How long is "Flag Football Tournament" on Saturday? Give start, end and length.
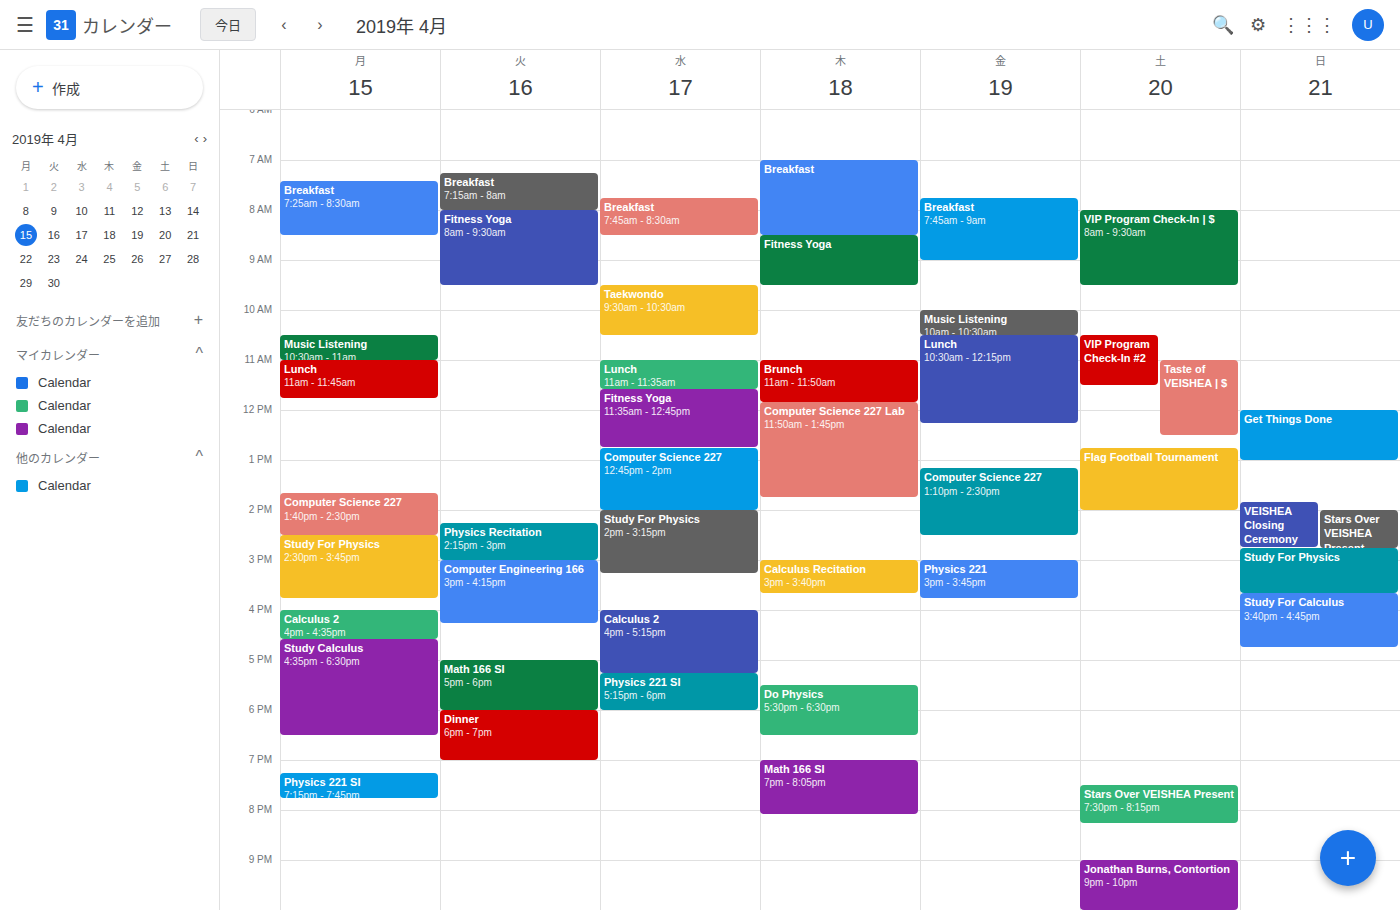
12:45 to 14:00, 1 hour 15 minutes